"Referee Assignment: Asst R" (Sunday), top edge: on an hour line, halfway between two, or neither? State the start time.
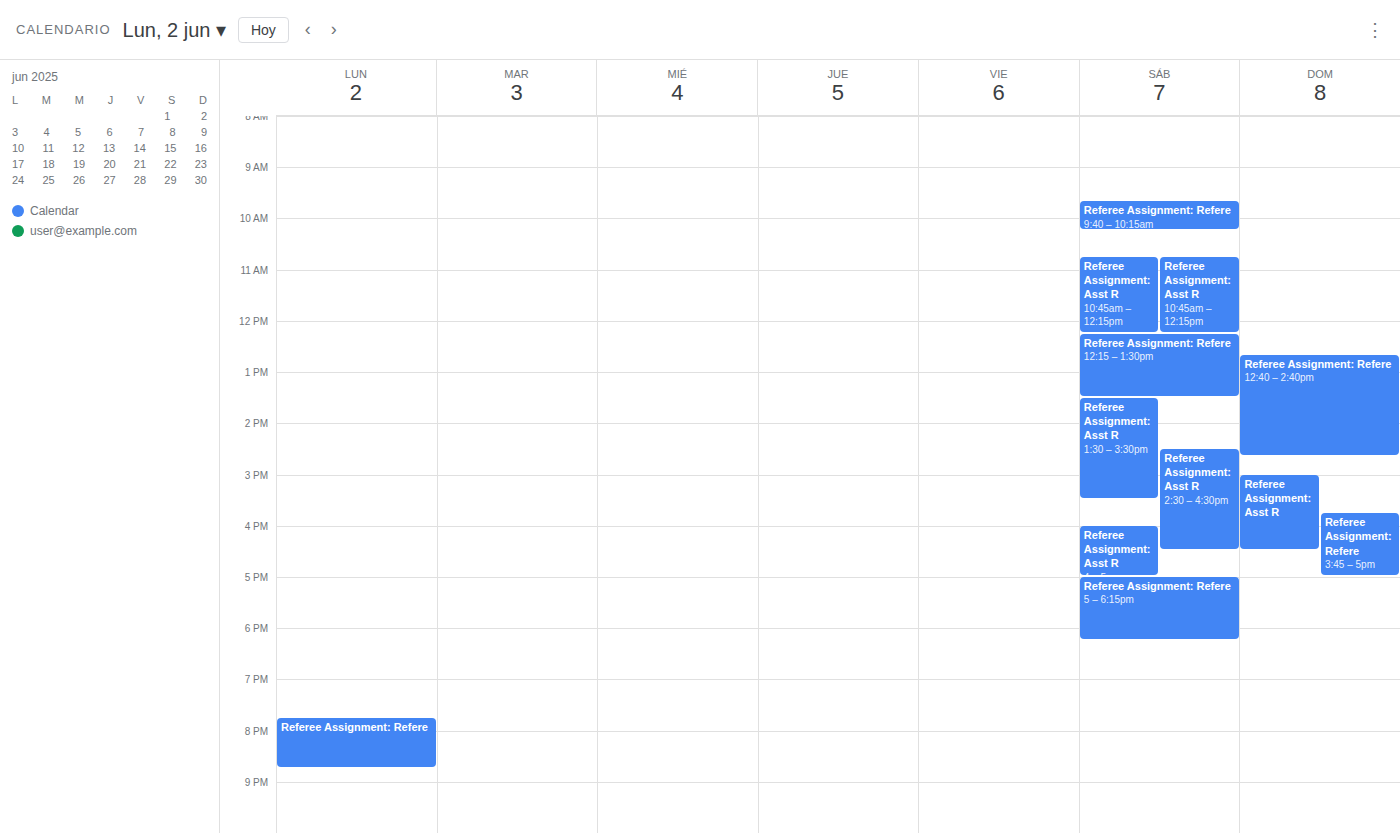
15:00 -- exactly on the 15:00 line.